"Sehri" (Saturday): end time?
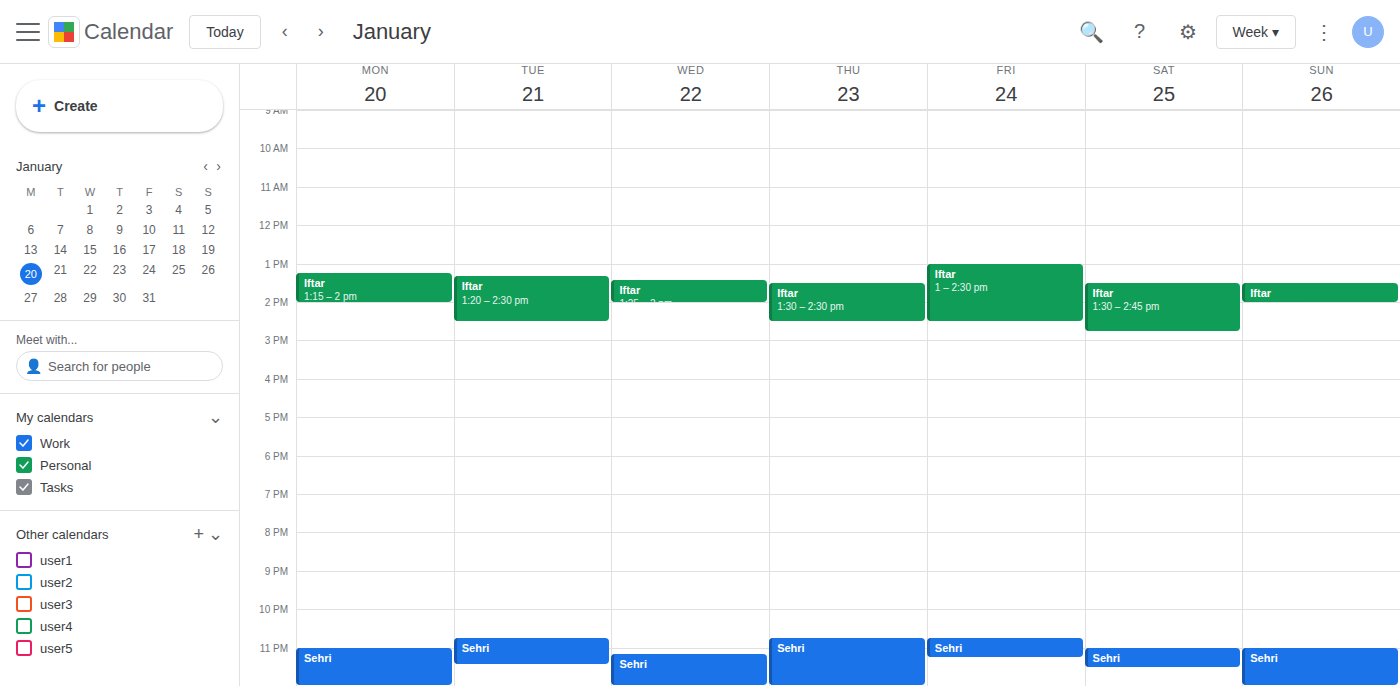
23:30